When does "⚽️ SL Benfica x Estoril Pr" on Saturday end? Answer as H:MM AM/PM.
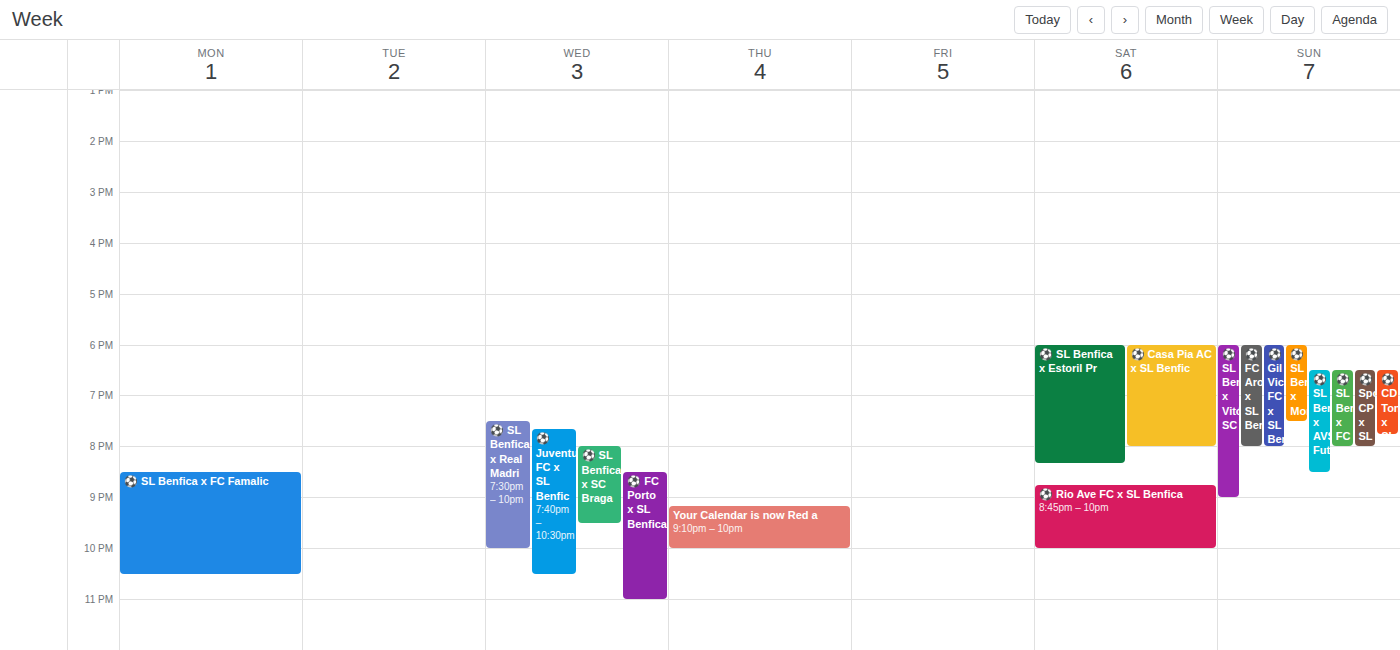
8:20 PM